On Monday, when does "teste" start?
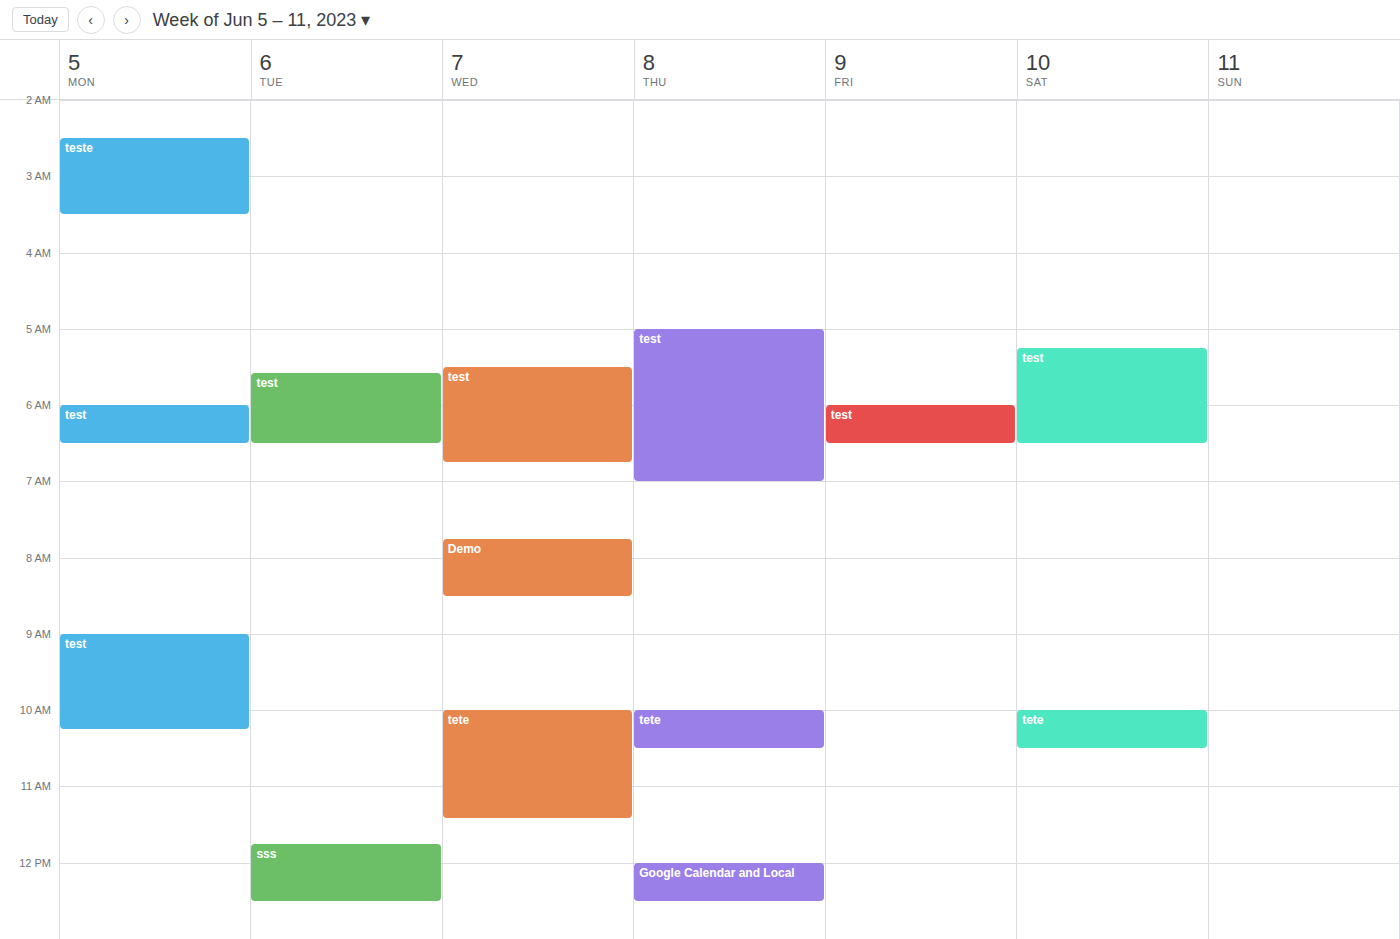
2:30 AM